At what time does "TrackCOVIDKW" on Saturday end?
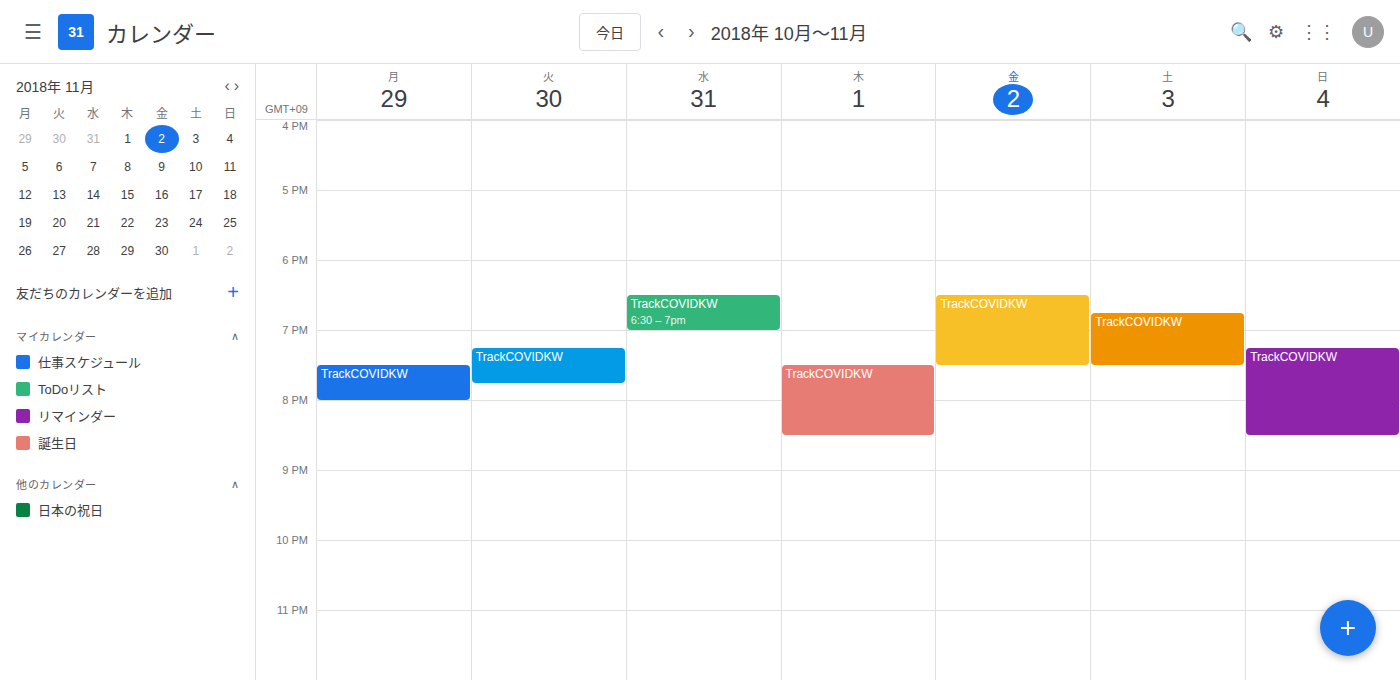
7:30 PM